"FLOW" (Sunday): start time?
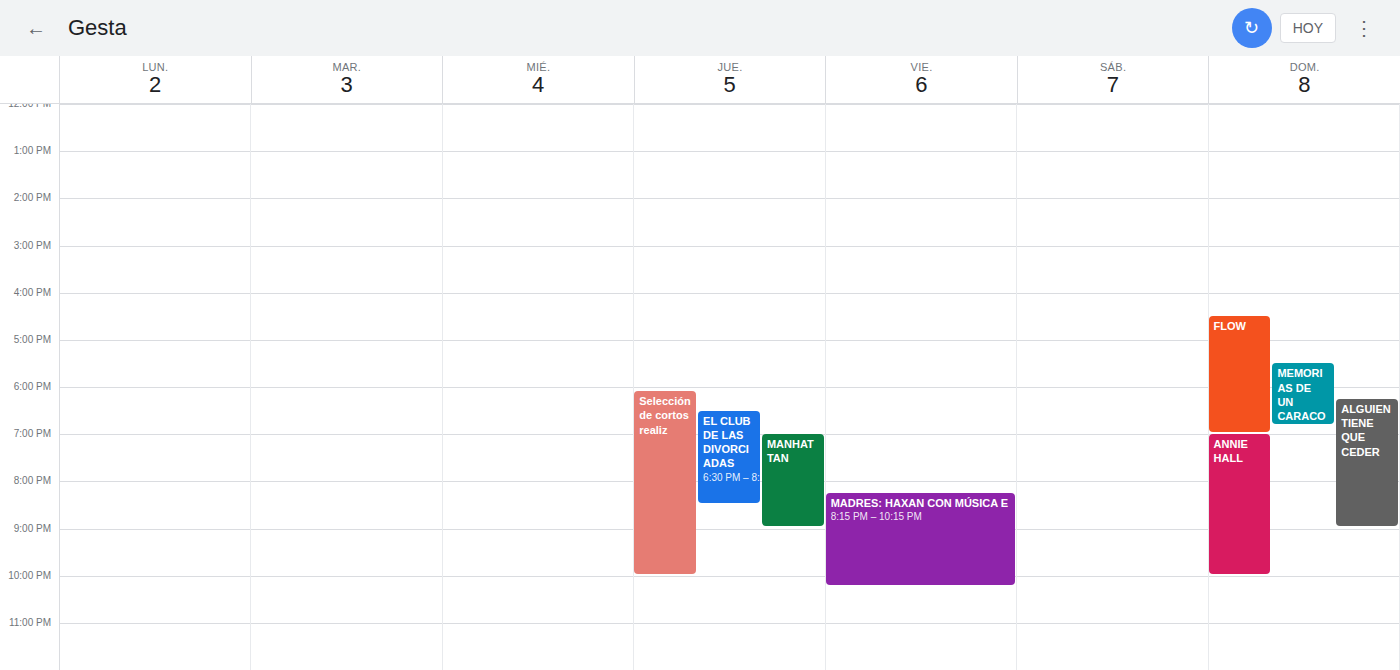
16:30